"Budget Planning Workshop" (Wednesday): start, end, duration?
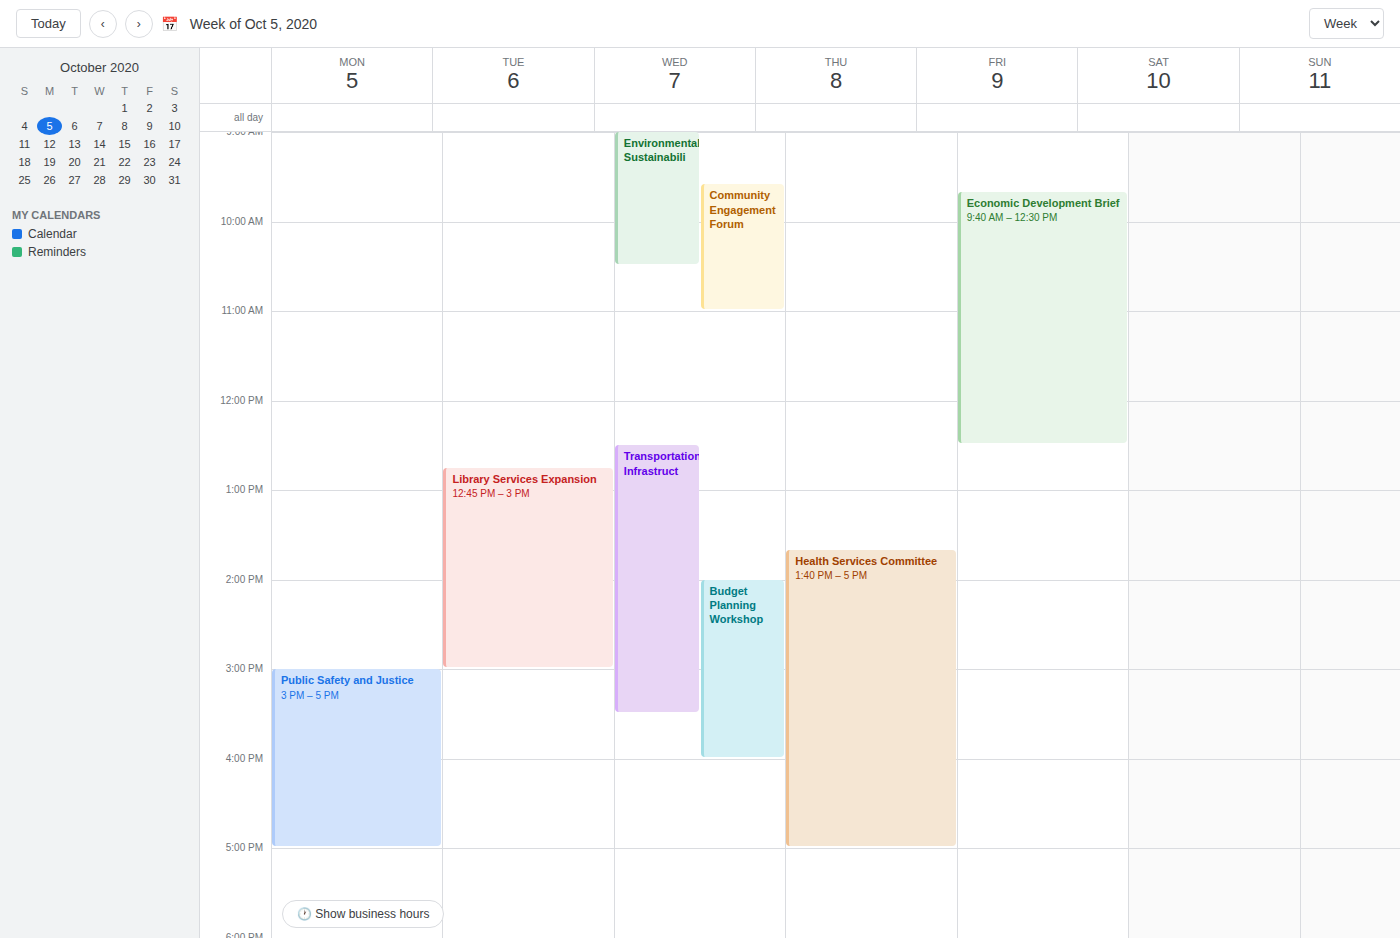
2:00 PM to 4:00 PM, 2 hours